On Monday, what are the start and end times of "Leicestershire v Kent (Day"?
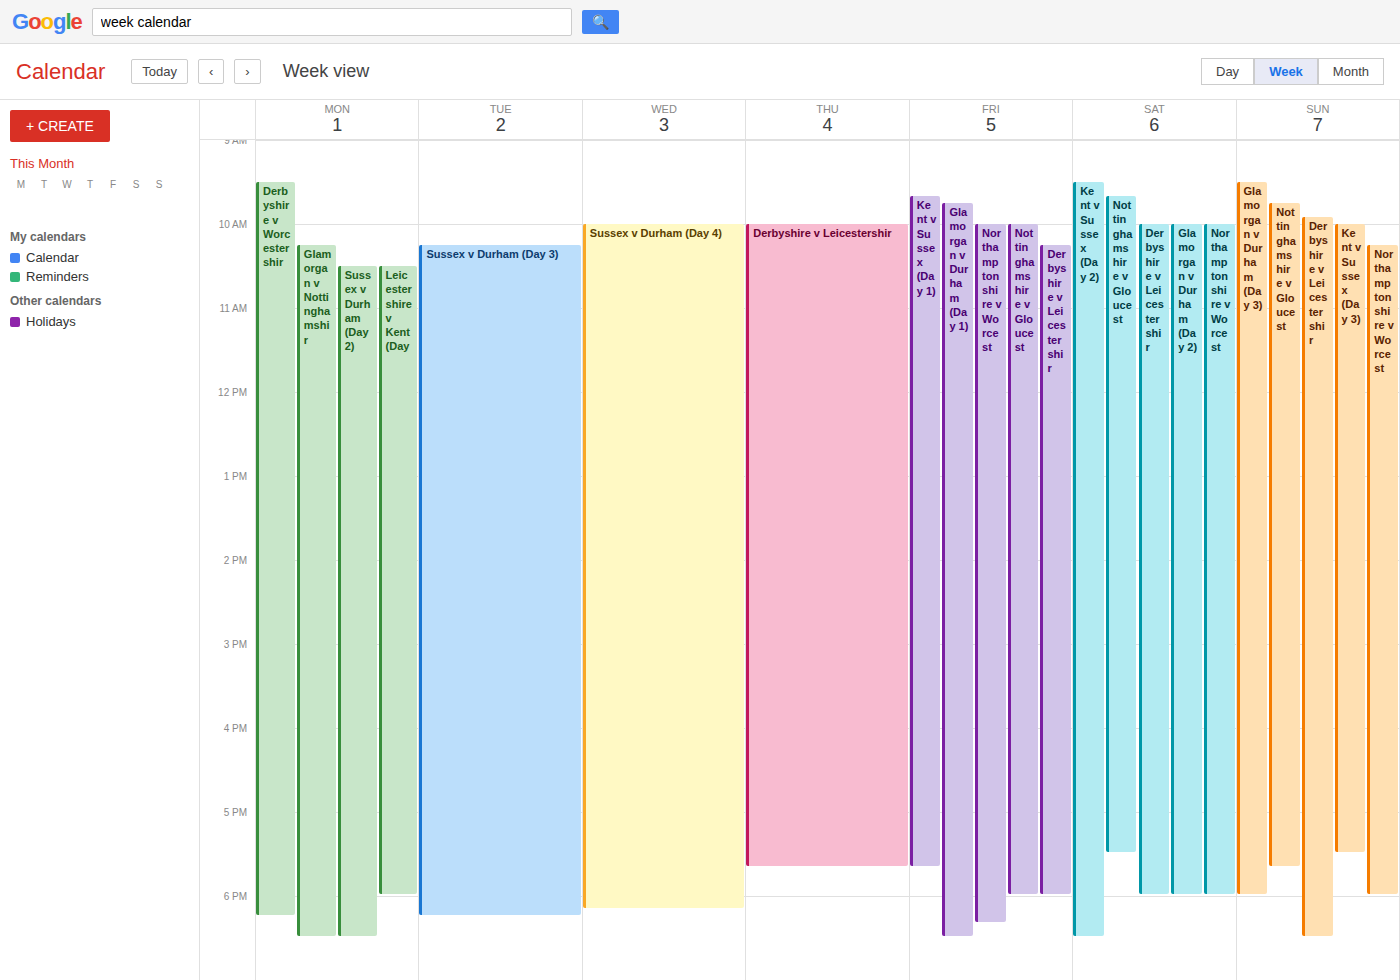
10:30 AM to 6:00 PM